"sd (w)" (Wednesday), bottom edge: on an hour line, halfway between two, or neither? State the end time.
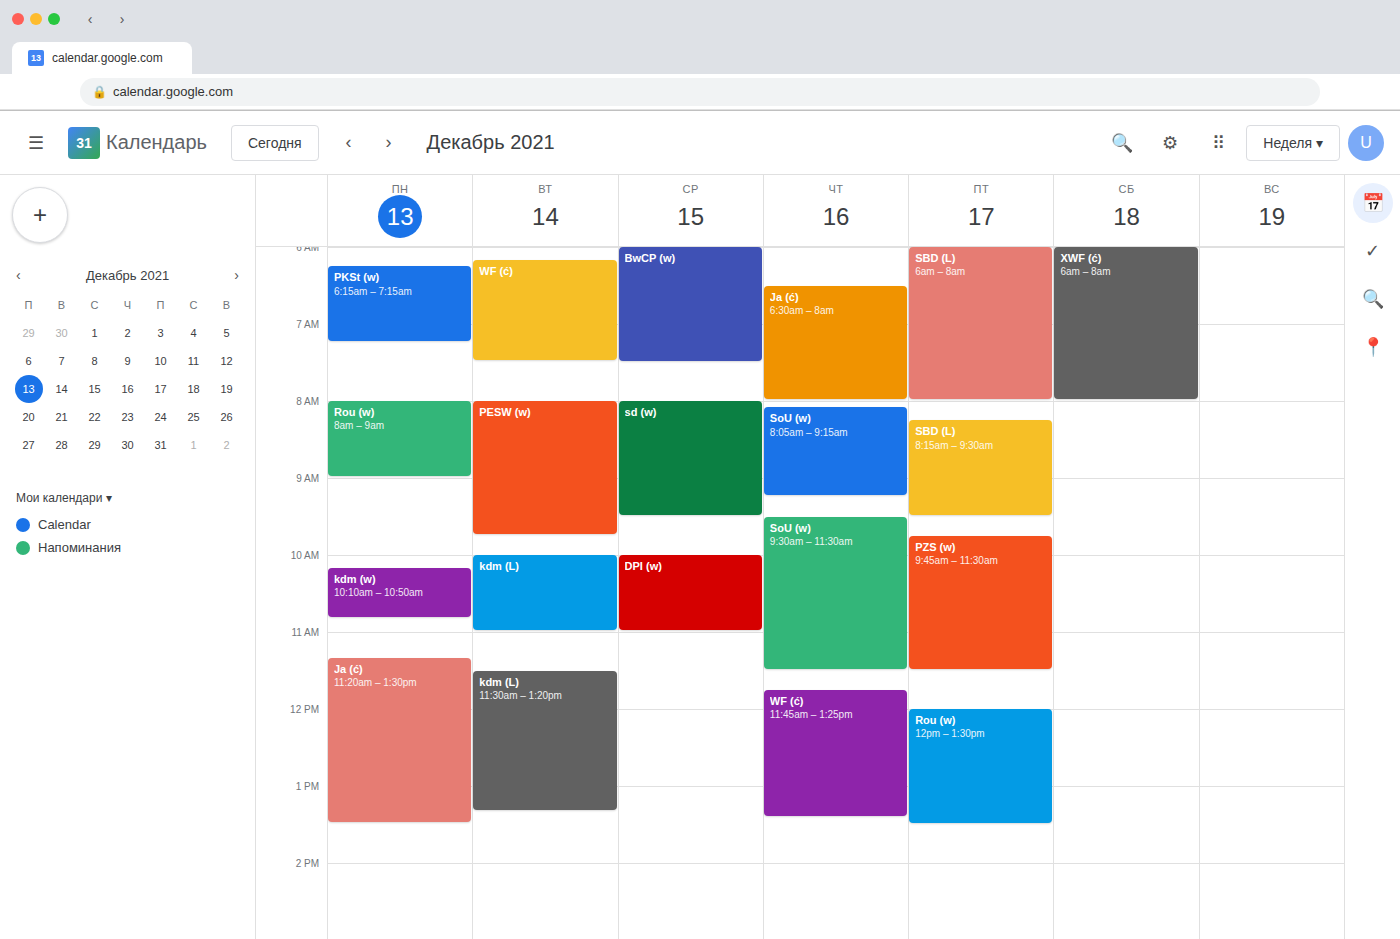
9:30 AM -- halfway between the 9 AM and 10 AM lines.